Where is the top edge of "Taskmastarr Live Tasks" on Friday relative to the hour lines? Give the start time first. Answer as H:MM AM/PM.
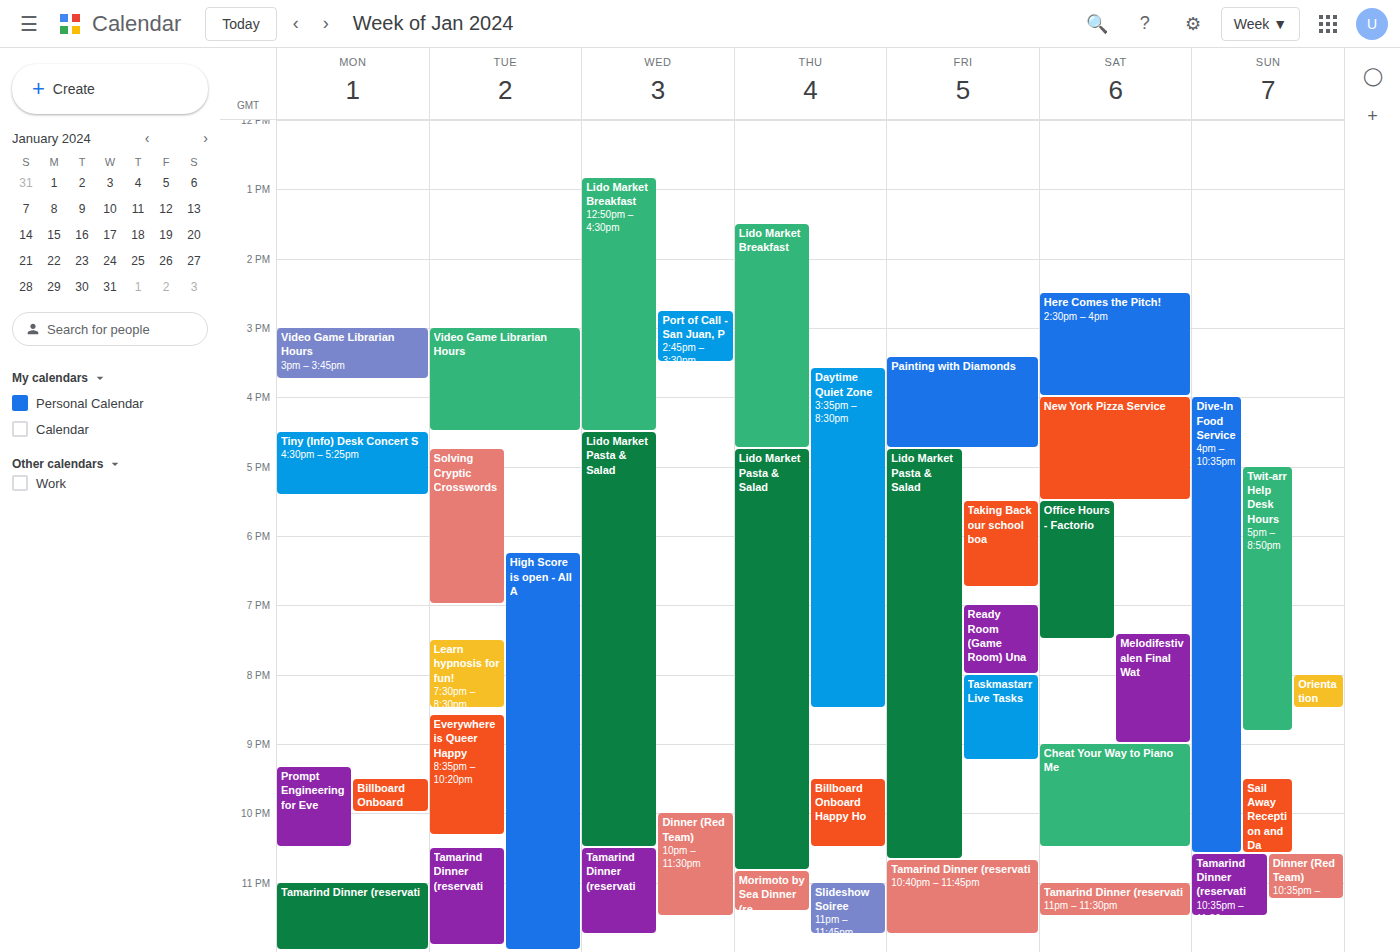
8:00 PM -- exactly on the 8 PM line.